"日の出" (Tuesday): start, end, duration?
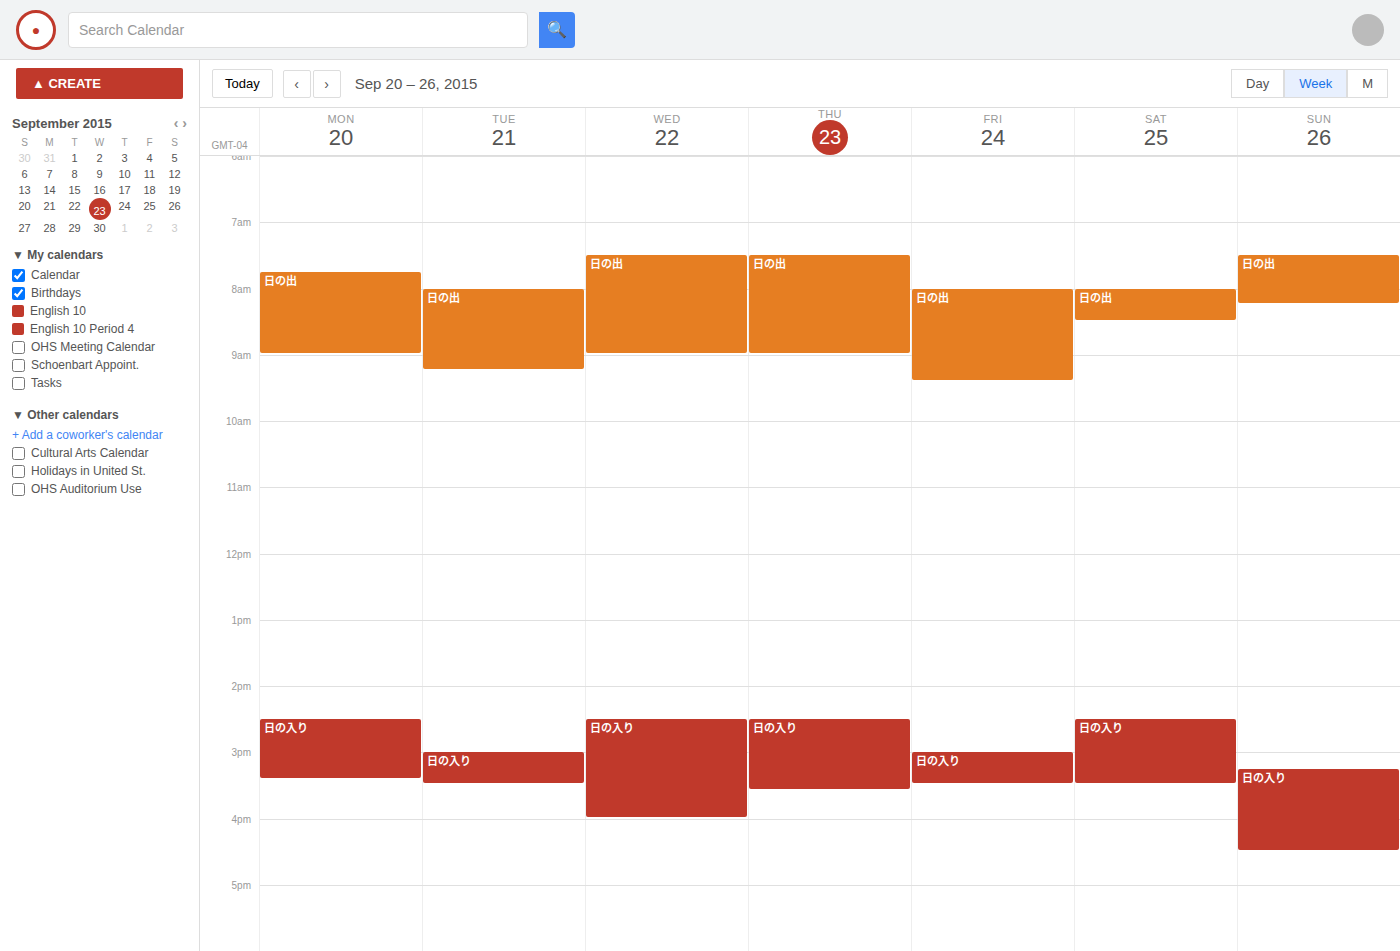
8:00 AM to 9:15 AM, 1 hour 15 minutes